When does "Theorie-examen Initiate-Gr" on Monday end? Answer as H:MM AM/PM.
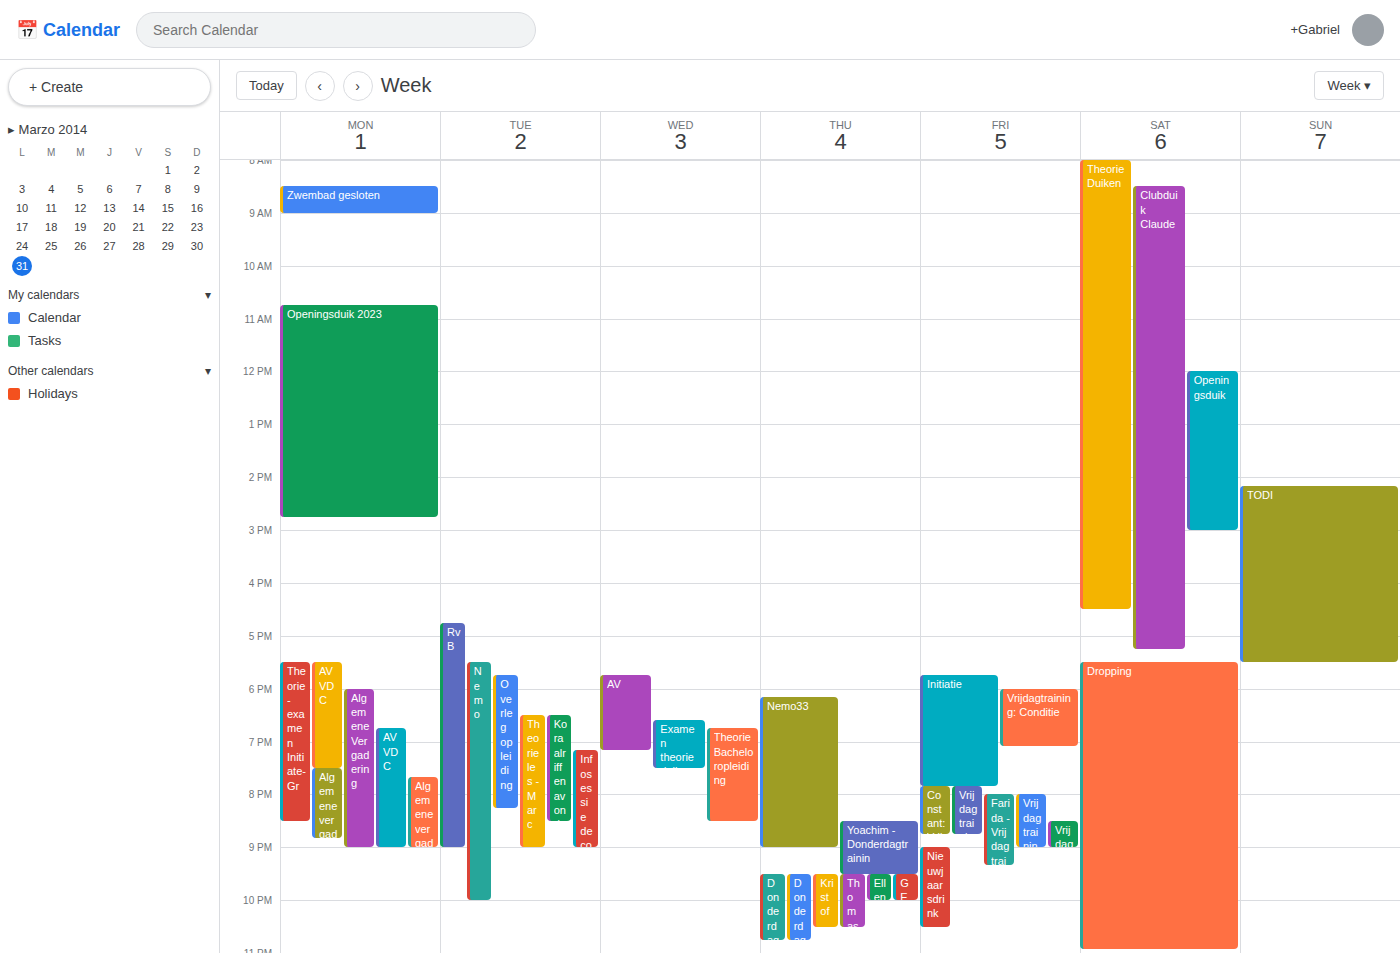
8:30 PM